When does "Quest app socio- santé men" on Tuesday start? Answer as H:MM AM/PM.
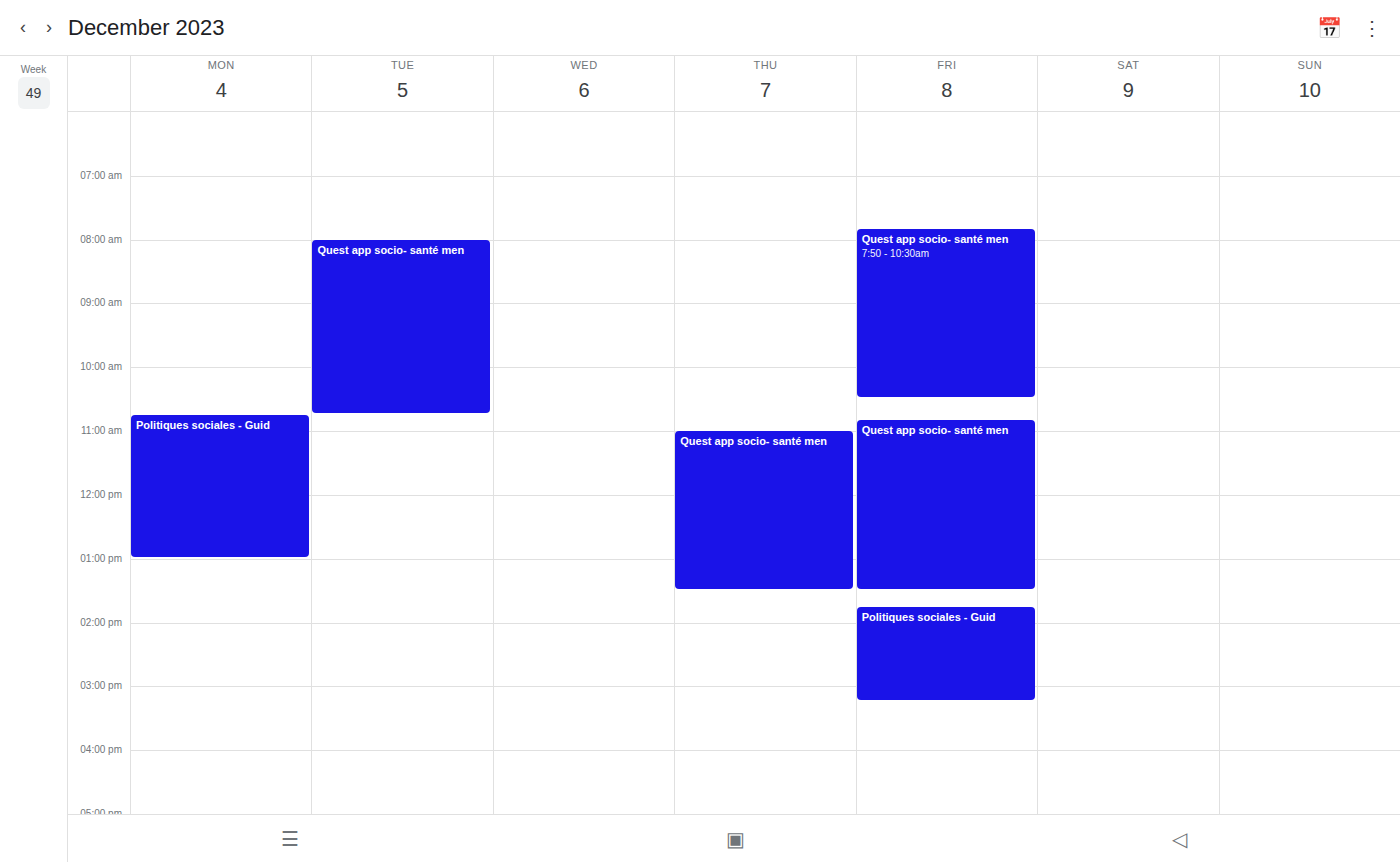
8:00 AM